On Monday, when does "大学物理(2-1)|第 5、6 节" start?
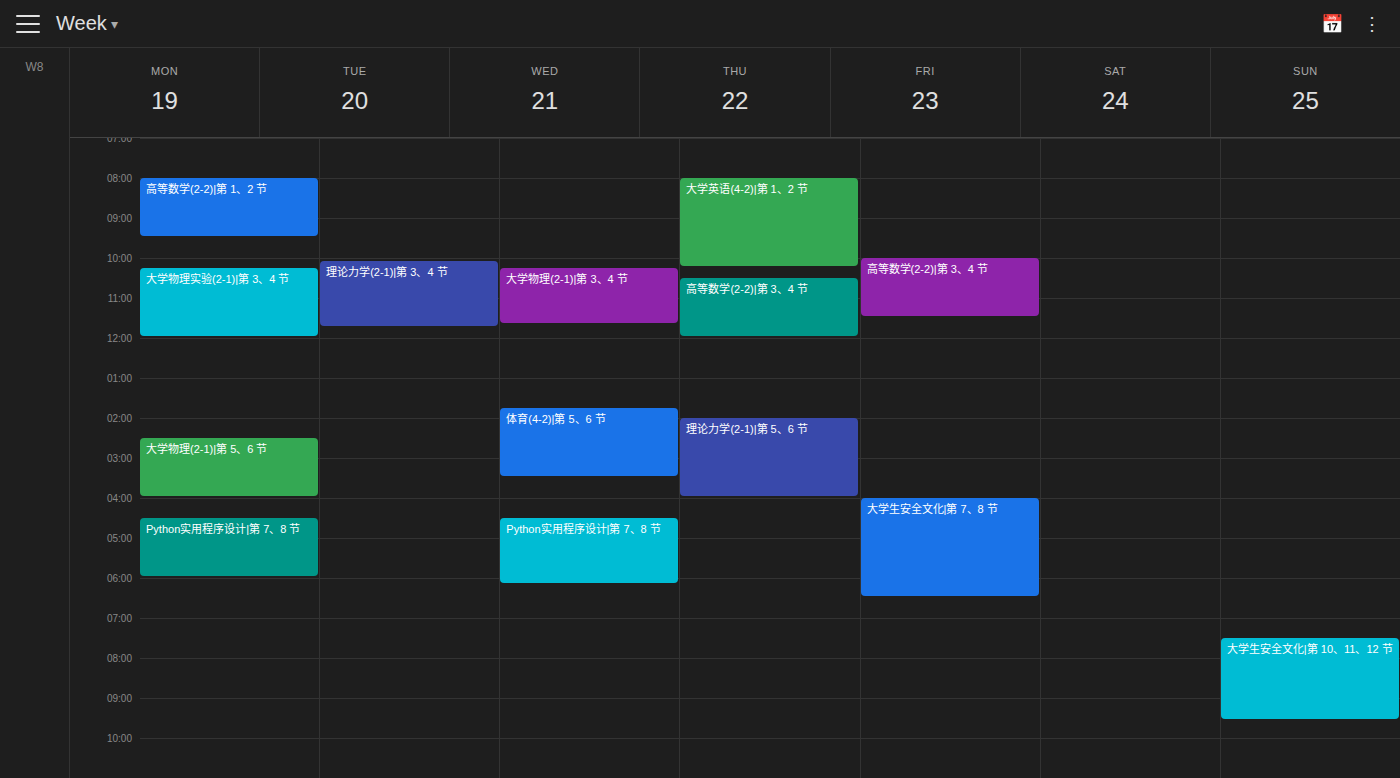
14:30